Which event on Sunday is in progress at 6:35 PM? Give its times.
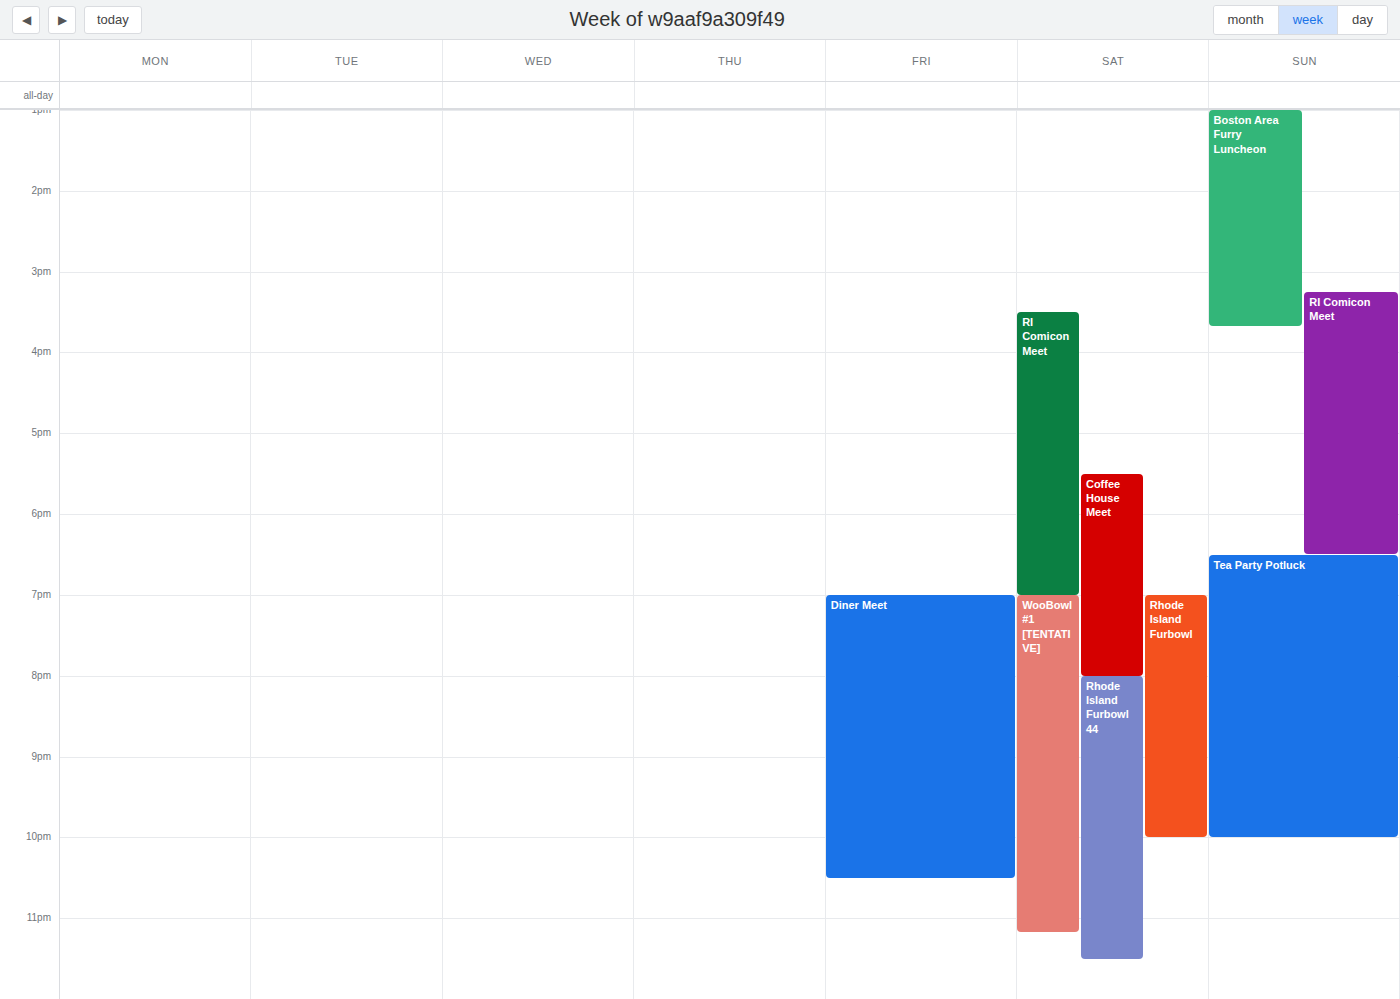
"Tea Party Potluck", 6:30 PM to 10:00 PM